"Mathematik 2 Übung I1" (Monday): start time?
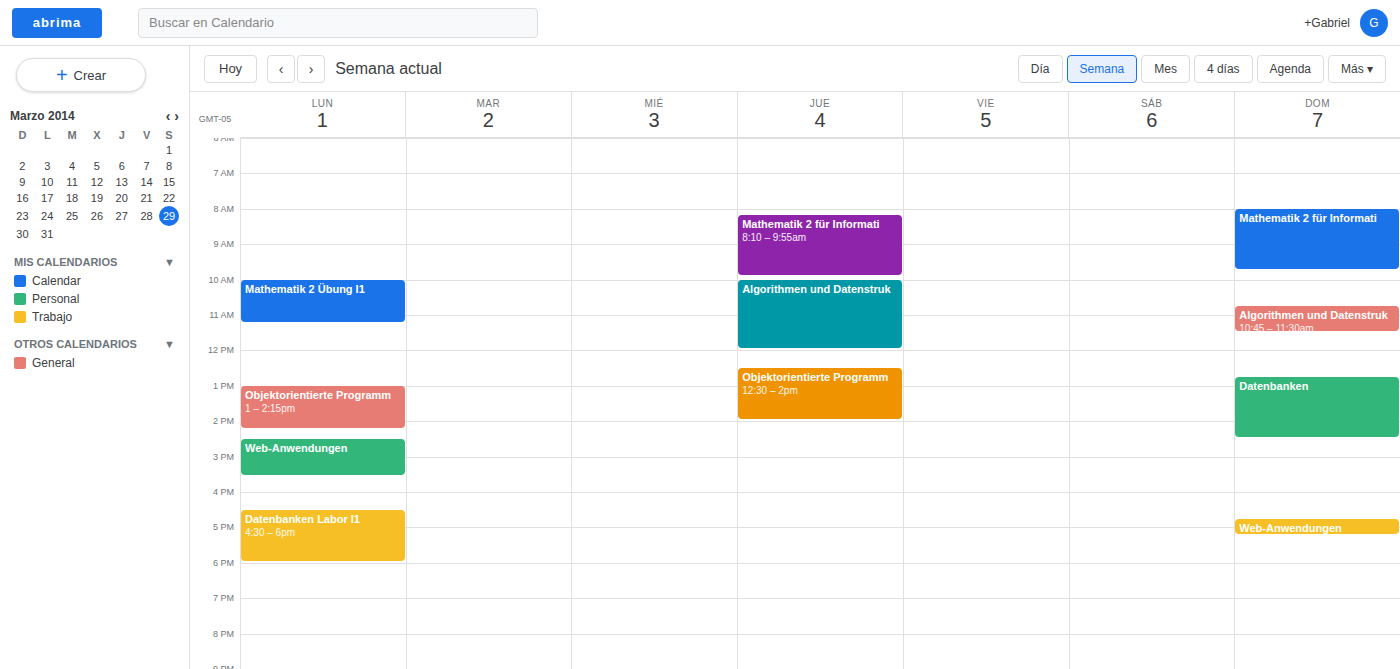
10:00 AM